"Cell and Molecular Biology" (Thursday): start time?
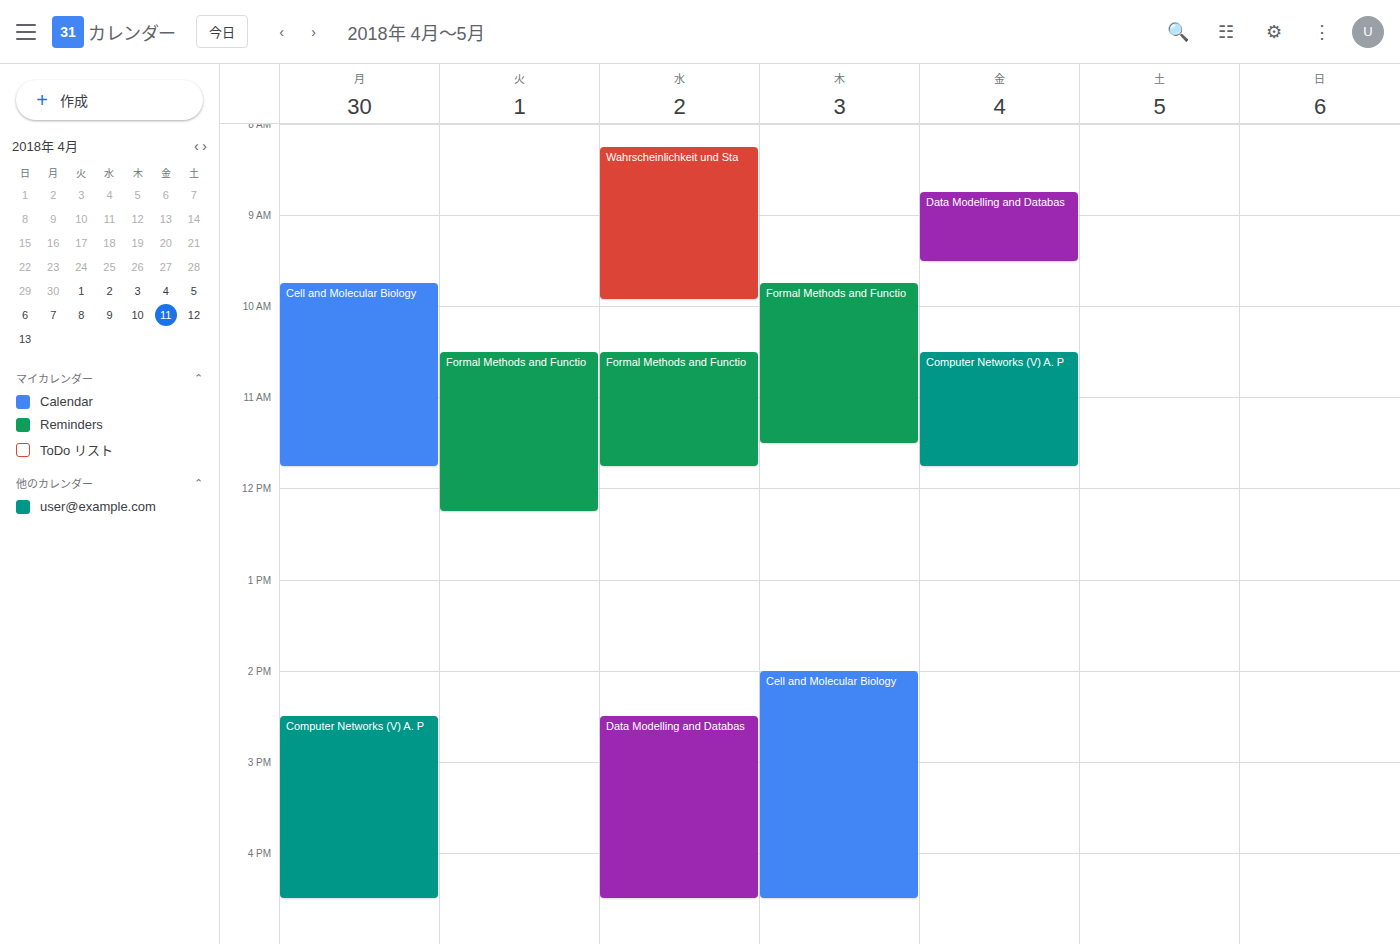
2:00 PM